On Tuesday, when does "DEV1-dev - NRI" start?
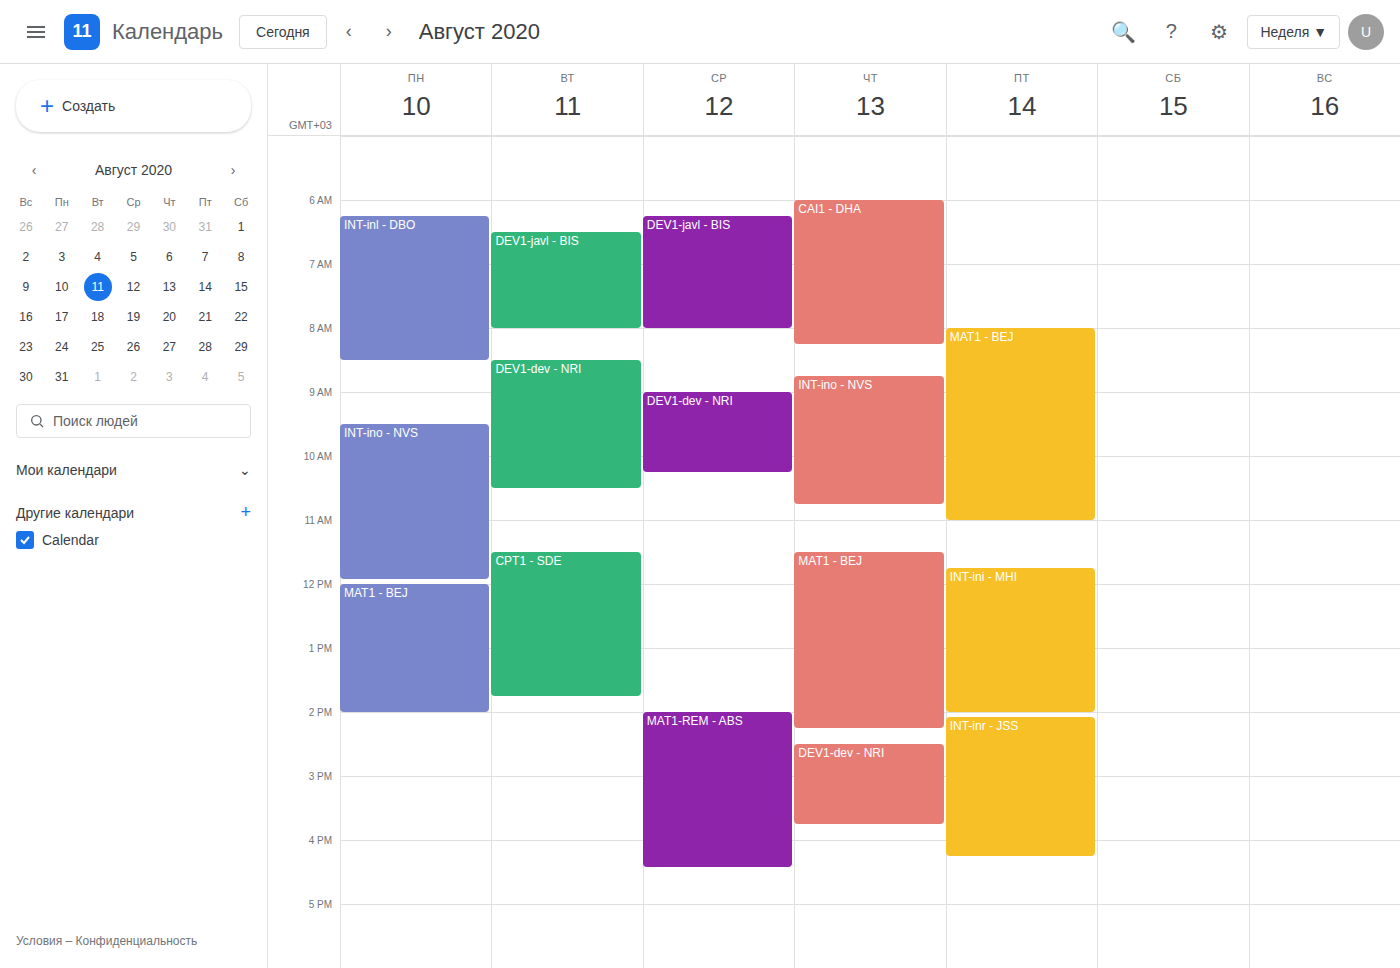
8:30 AM